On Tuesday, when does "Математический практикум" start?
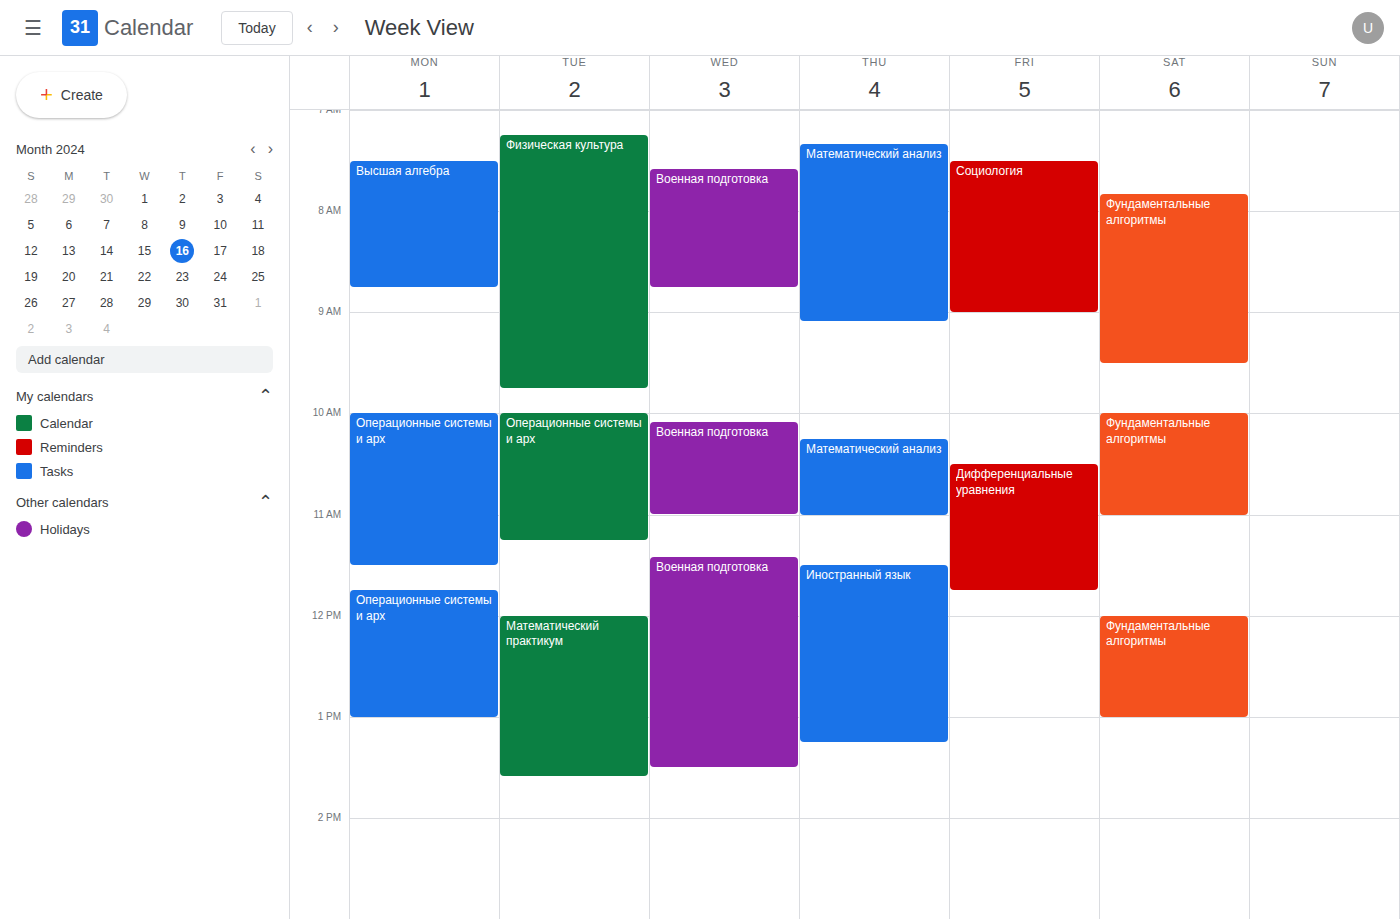
12:00 PM